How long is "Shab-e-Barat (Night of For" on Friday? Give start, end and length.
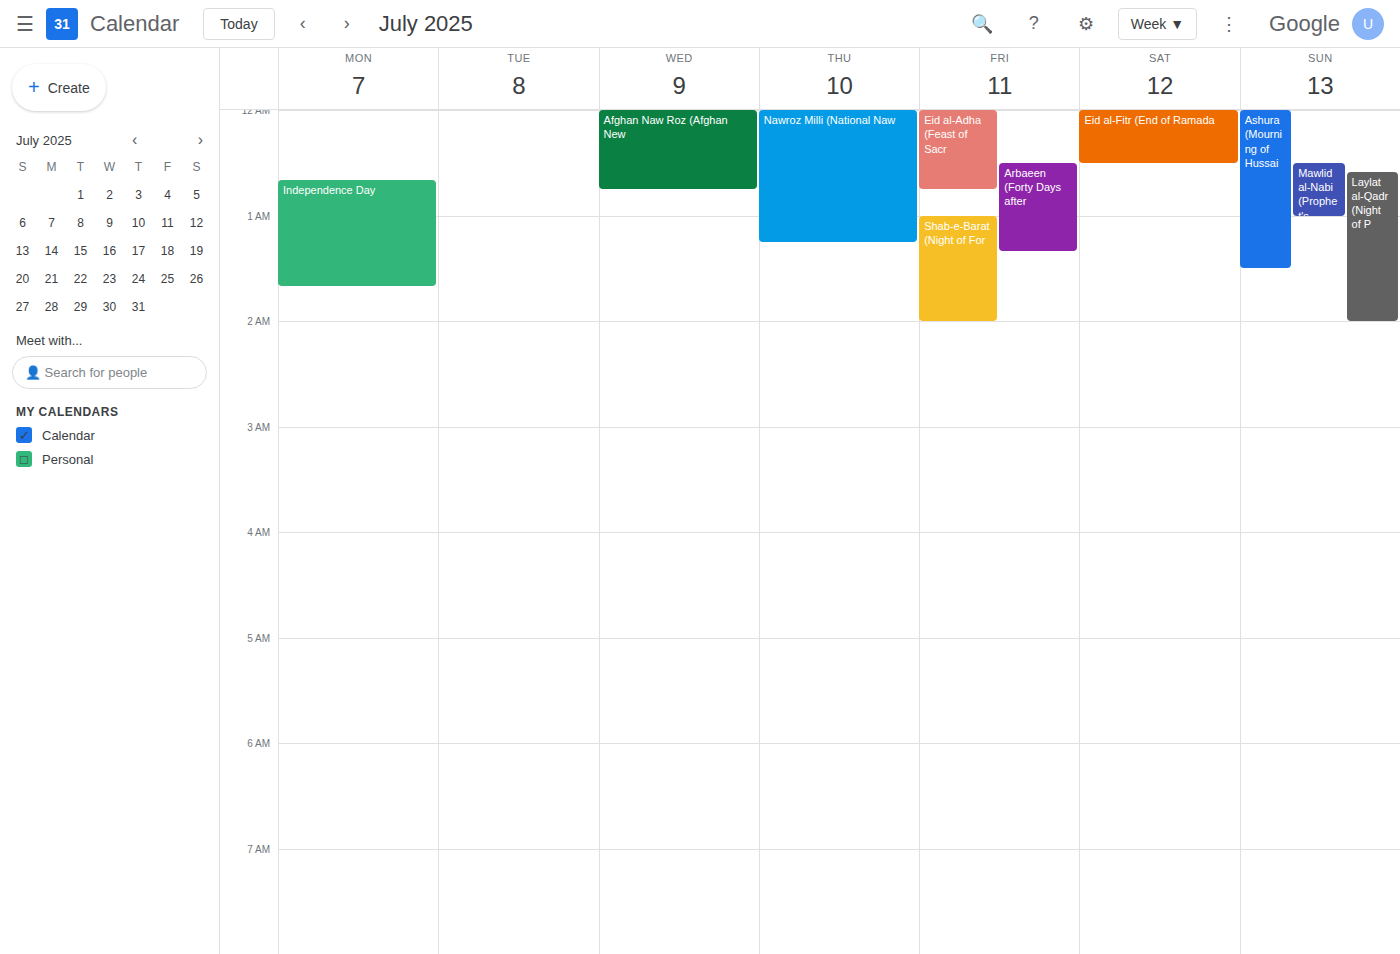
1:00 AM to 2:00 AM, 1 hour